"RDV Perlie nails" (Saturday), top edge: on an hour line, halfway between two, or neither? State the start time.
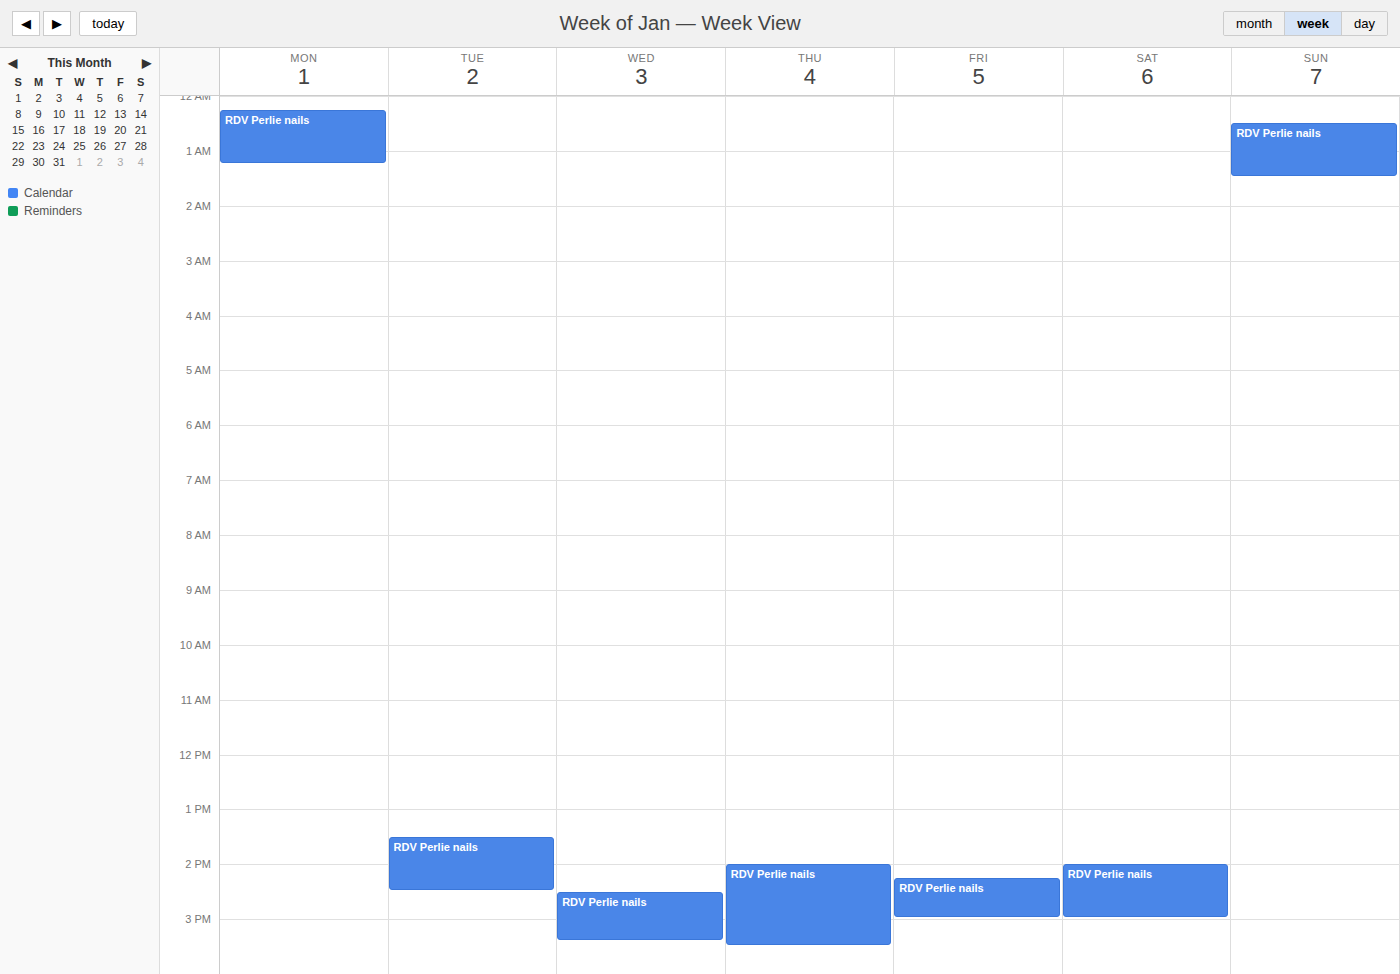
2:00 PM -- exactly on the 2 PM line.